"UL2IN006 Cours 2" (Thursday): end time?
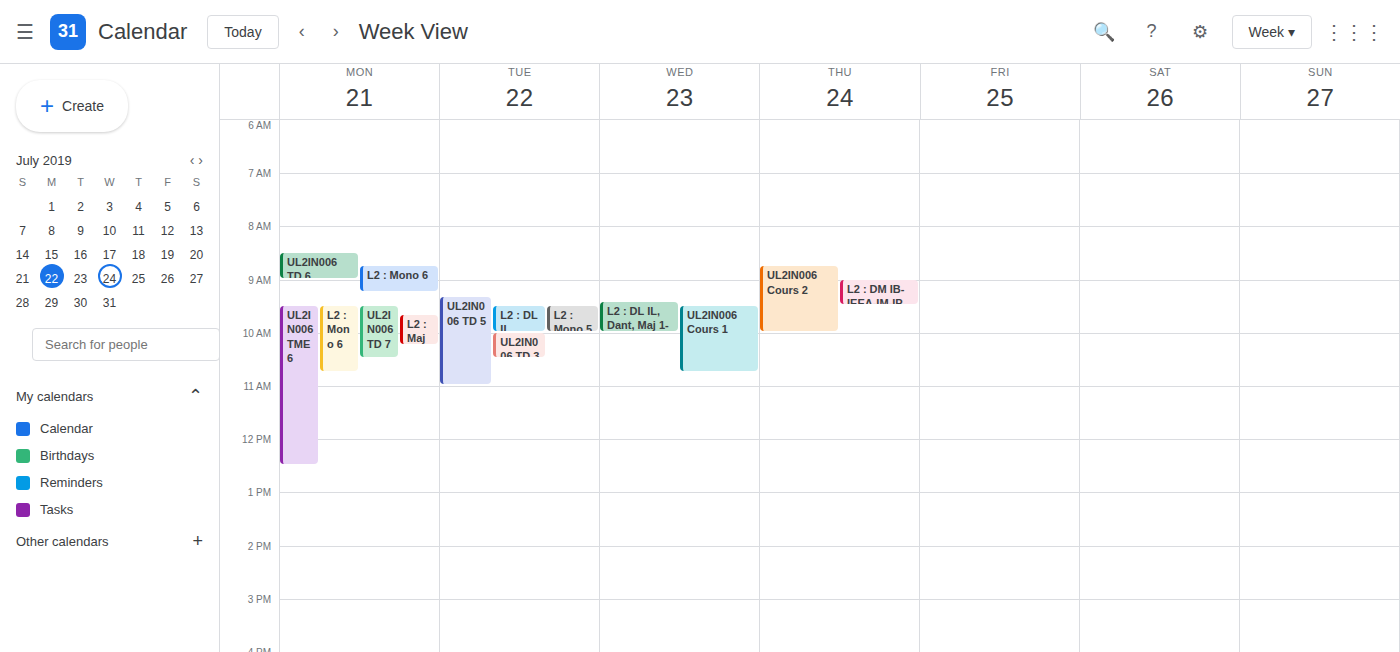
10:00 AM